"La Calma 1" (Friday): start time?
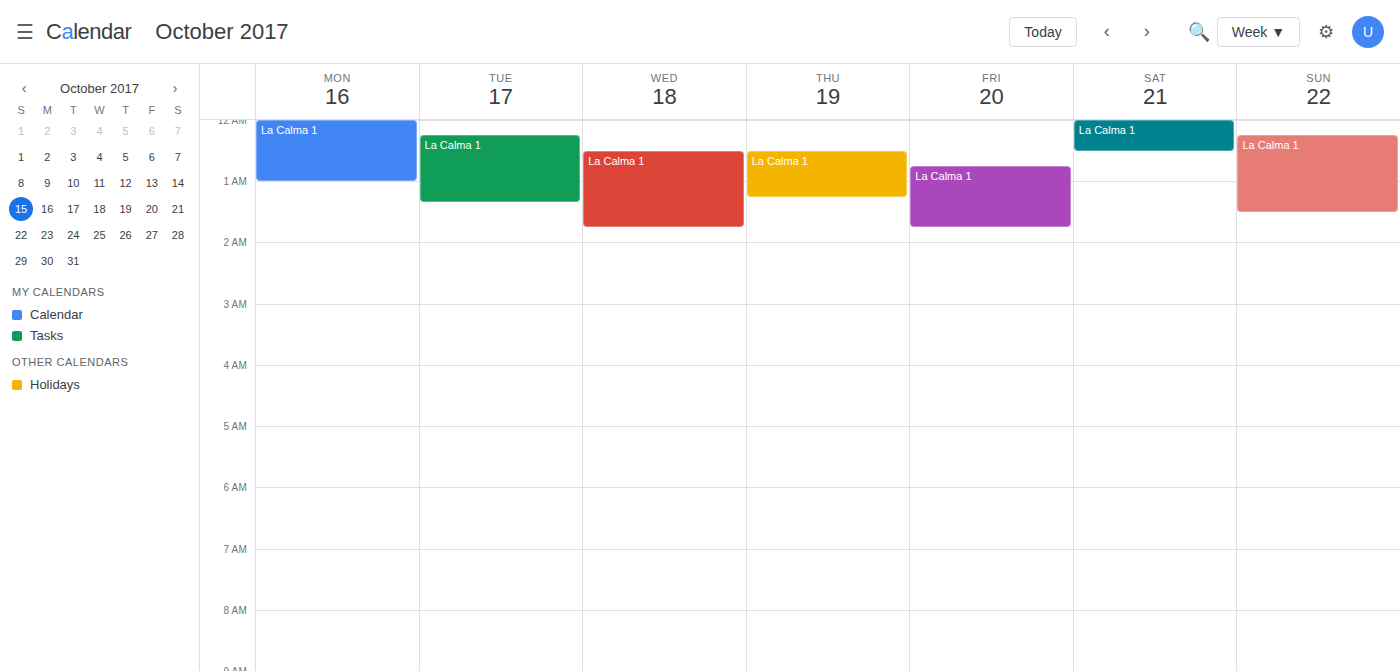
12:45 AM